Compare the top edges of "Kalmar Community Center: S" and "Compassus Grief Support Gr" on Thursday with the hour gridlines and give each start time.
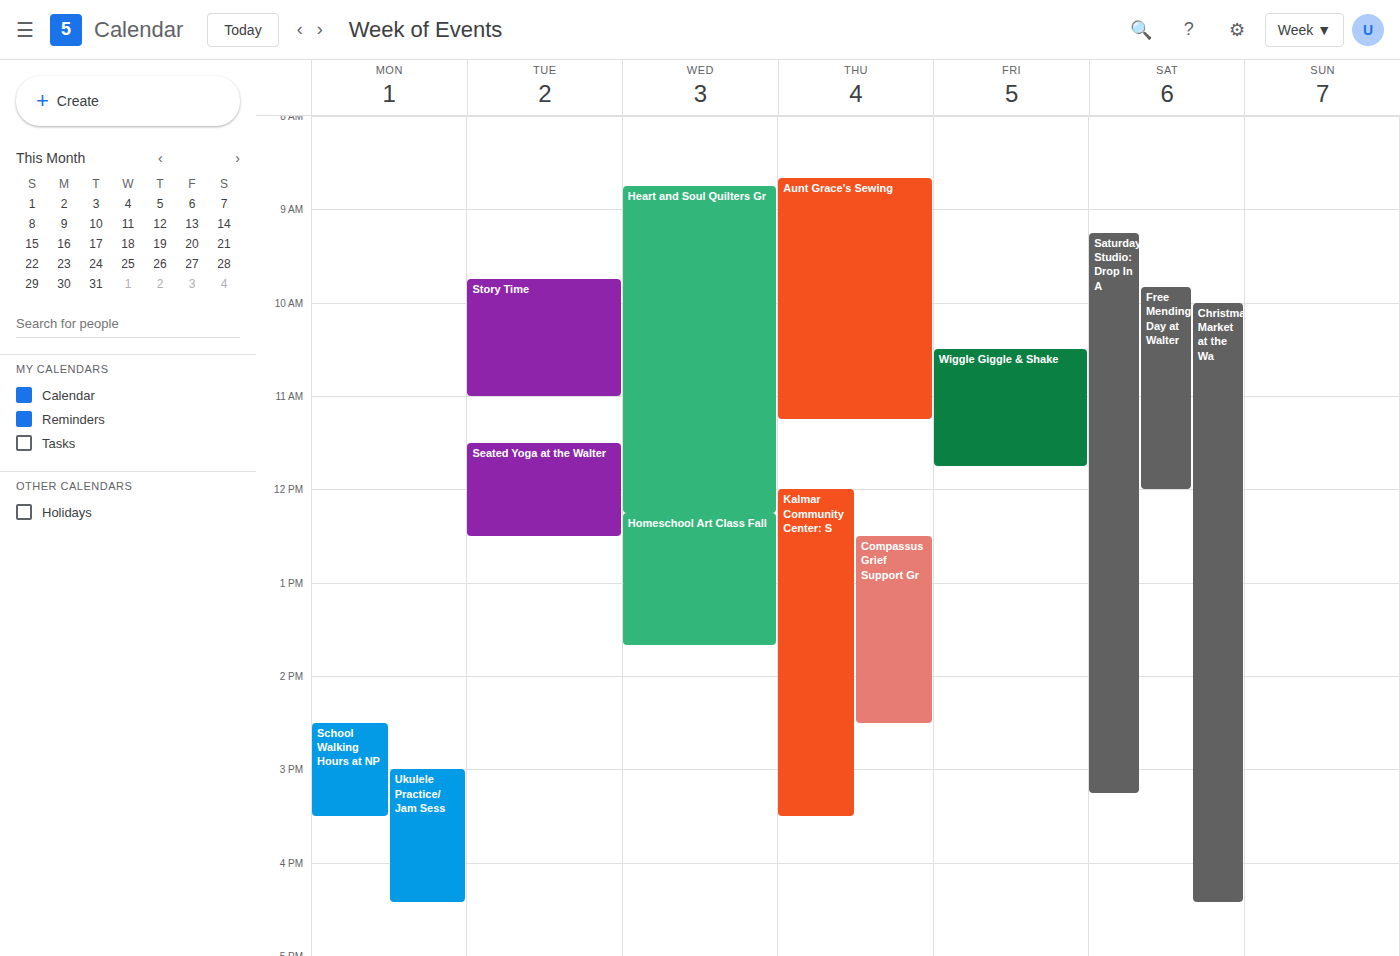
"Kalmar Community Center: S": 12:00 PM, exactly on the 12 PM line. "Compassus Grief Support Gr": 12:30 PM, halfway between the 12 PM and 1 PM lines.